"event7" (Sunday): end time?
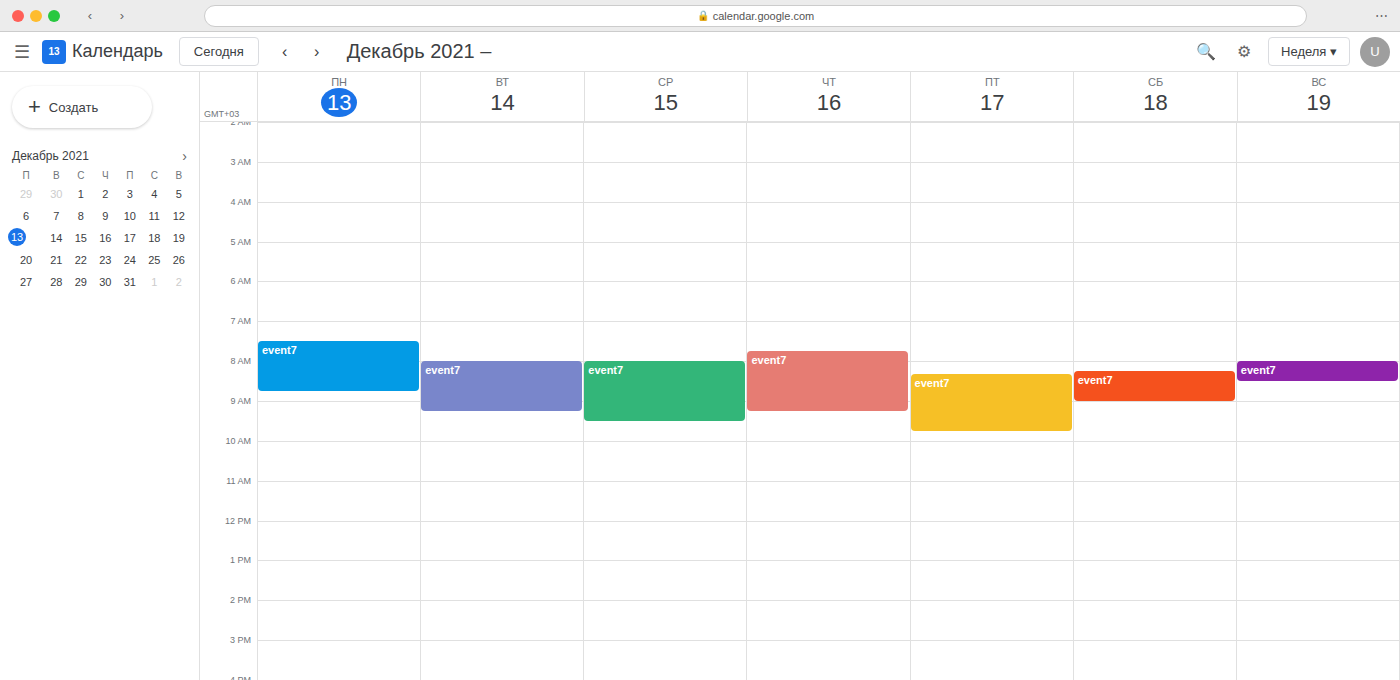
8:30 AM